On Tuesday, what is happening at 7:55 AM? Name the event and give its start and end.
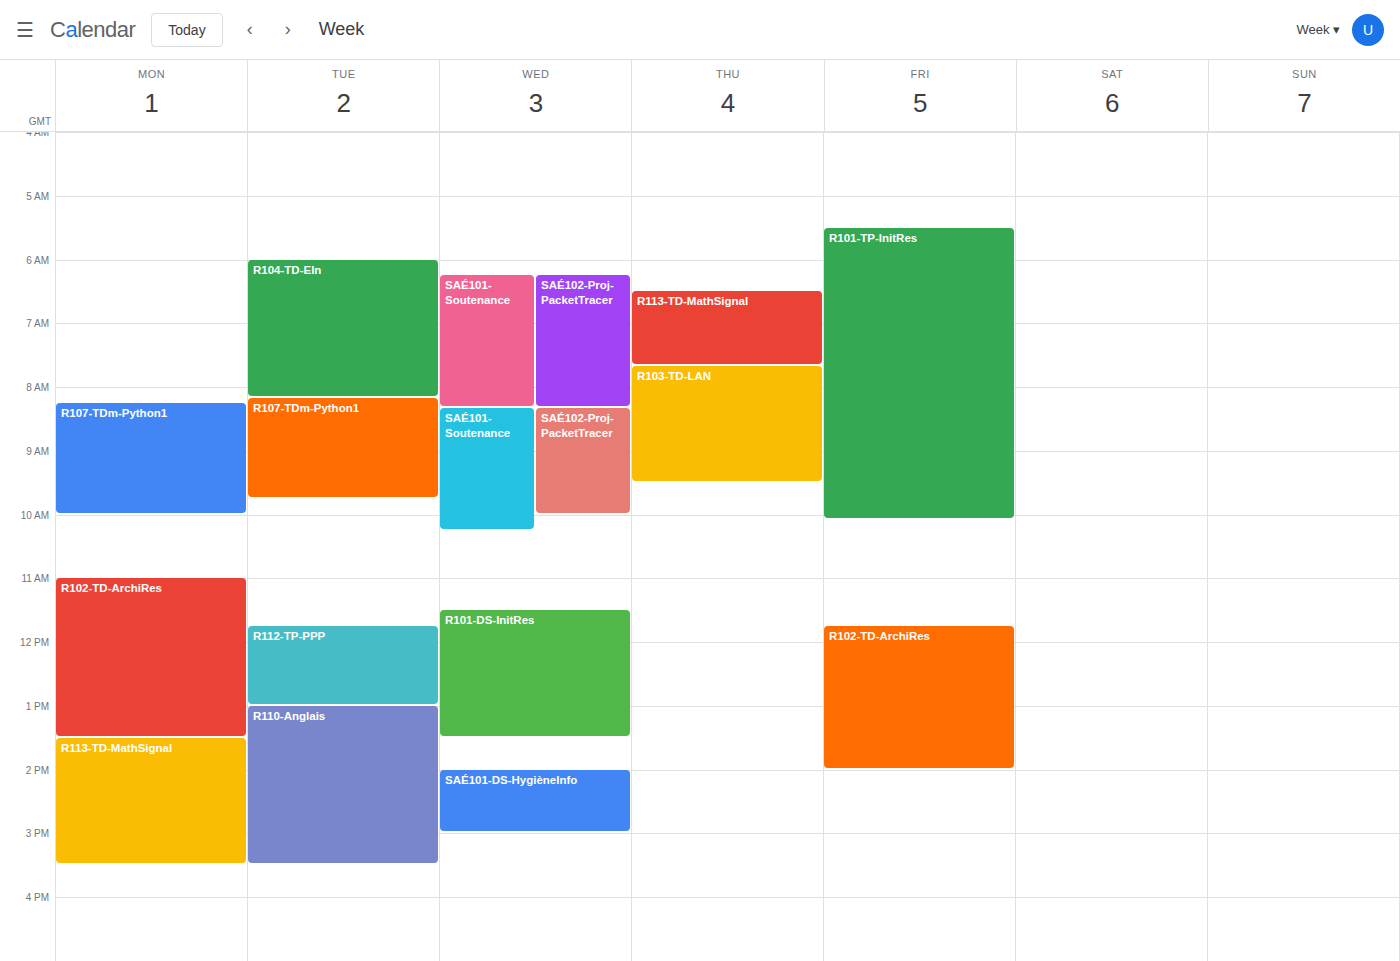
"R104-TD-Eln", 6:00 AM to 8:10 AM